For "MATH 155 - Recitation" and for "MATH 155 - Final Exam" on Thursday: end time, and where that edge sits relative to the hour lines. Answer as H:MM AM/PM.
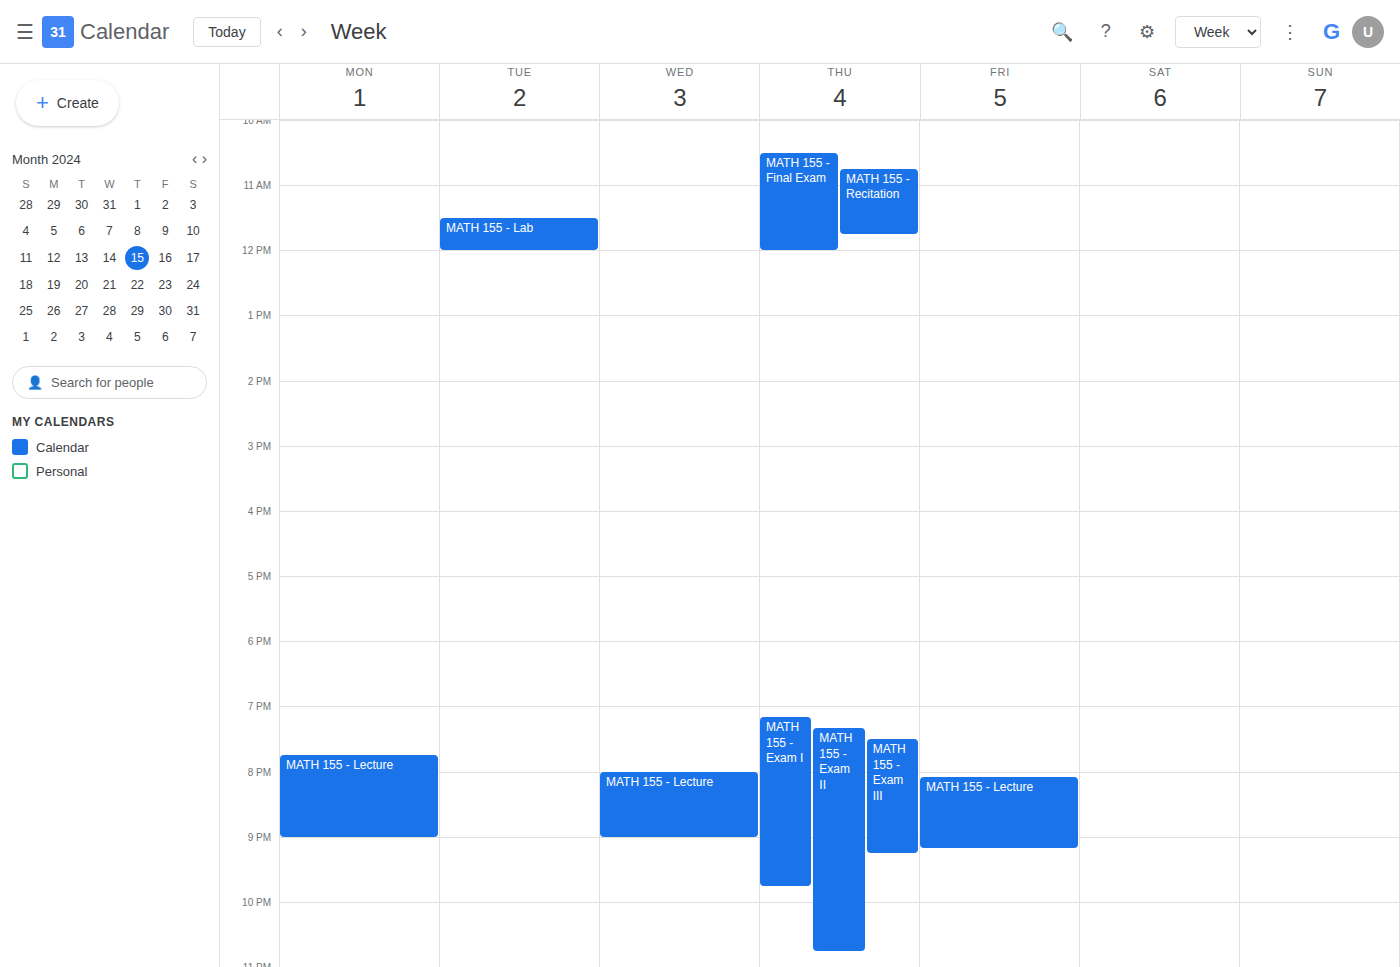
"MATH 155 - Recitation": 11:45 AM, neither: three quarters of the way from the 11 AM line to the 12 PM line. "MATH 155 - Final Exam": 12:00 PM, exactly on the 12 PM line.